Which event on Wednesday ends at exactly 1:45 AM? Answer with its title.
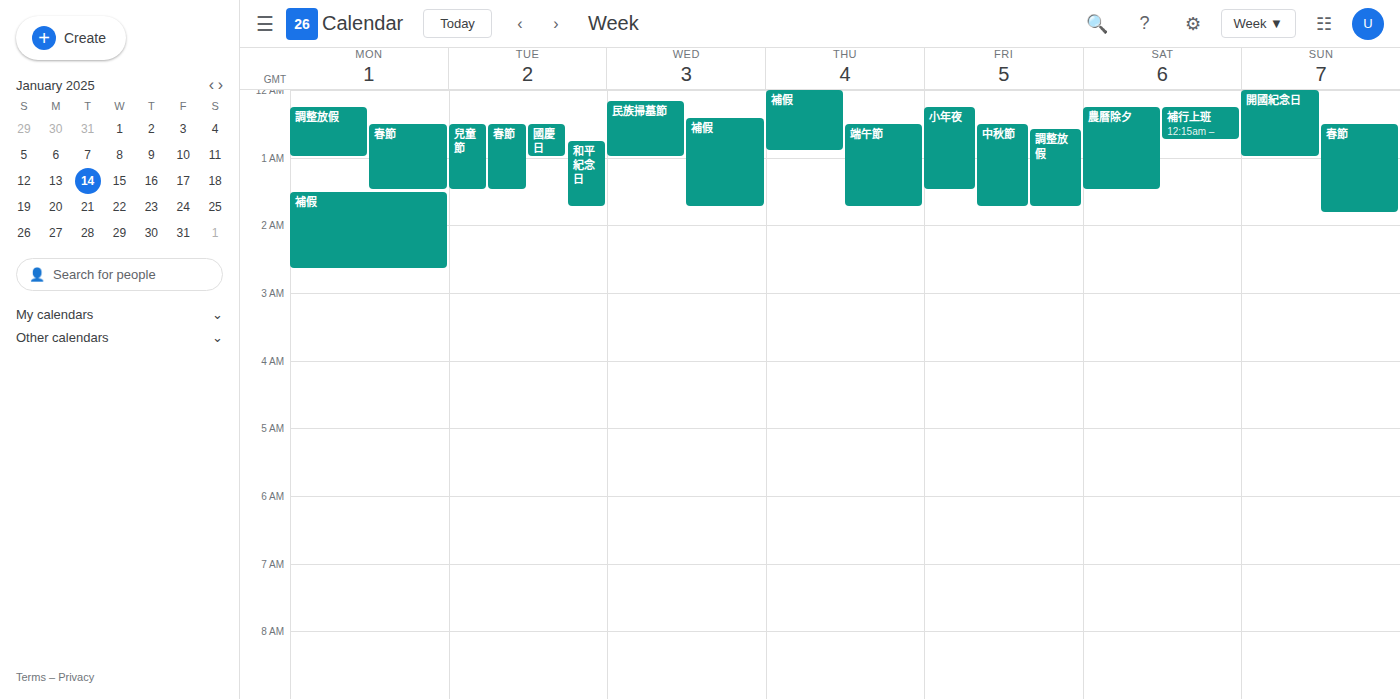
"補假"